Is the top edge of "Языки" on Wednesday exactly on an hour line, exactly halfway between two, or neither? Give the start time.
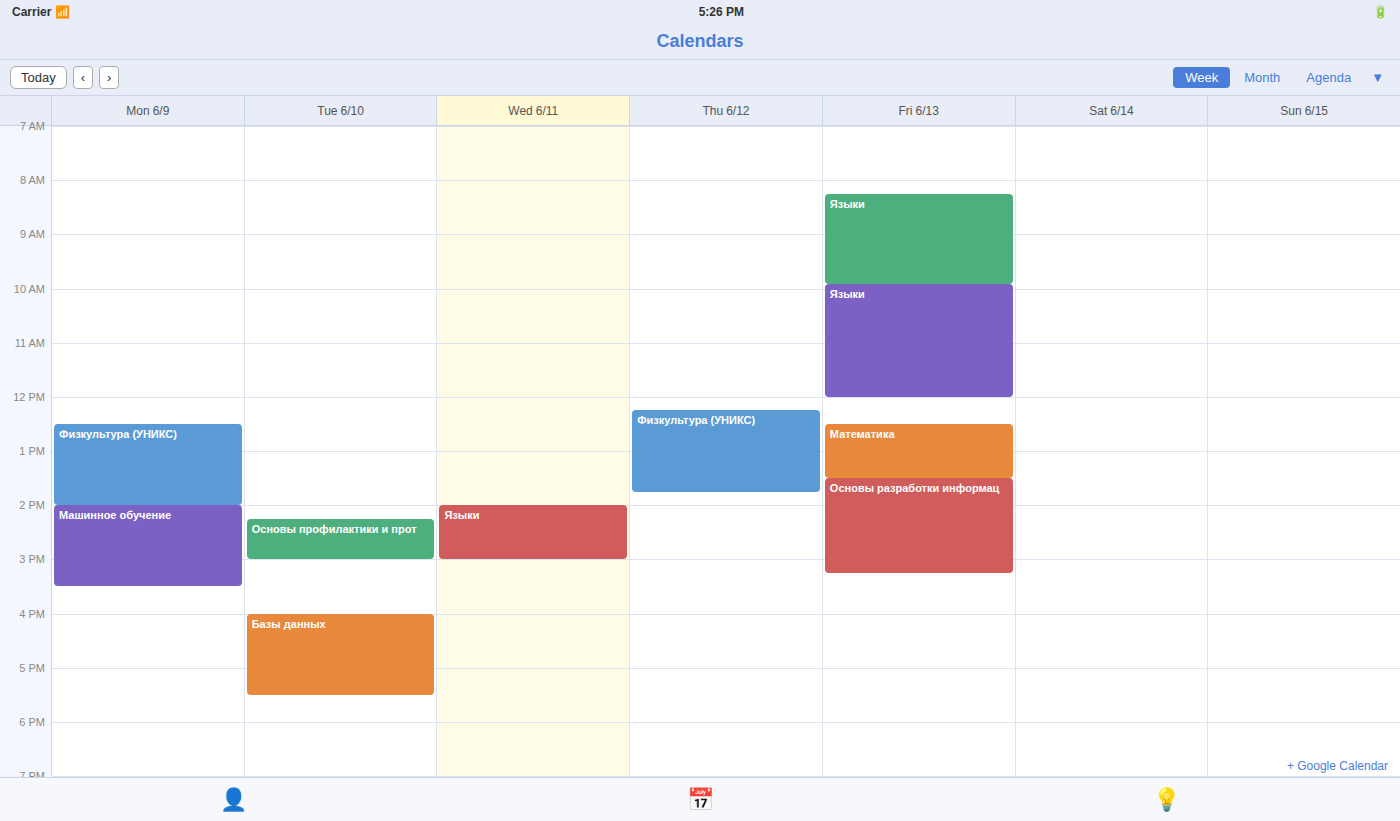
2:00 PM -- exactly on the 2 PM line.